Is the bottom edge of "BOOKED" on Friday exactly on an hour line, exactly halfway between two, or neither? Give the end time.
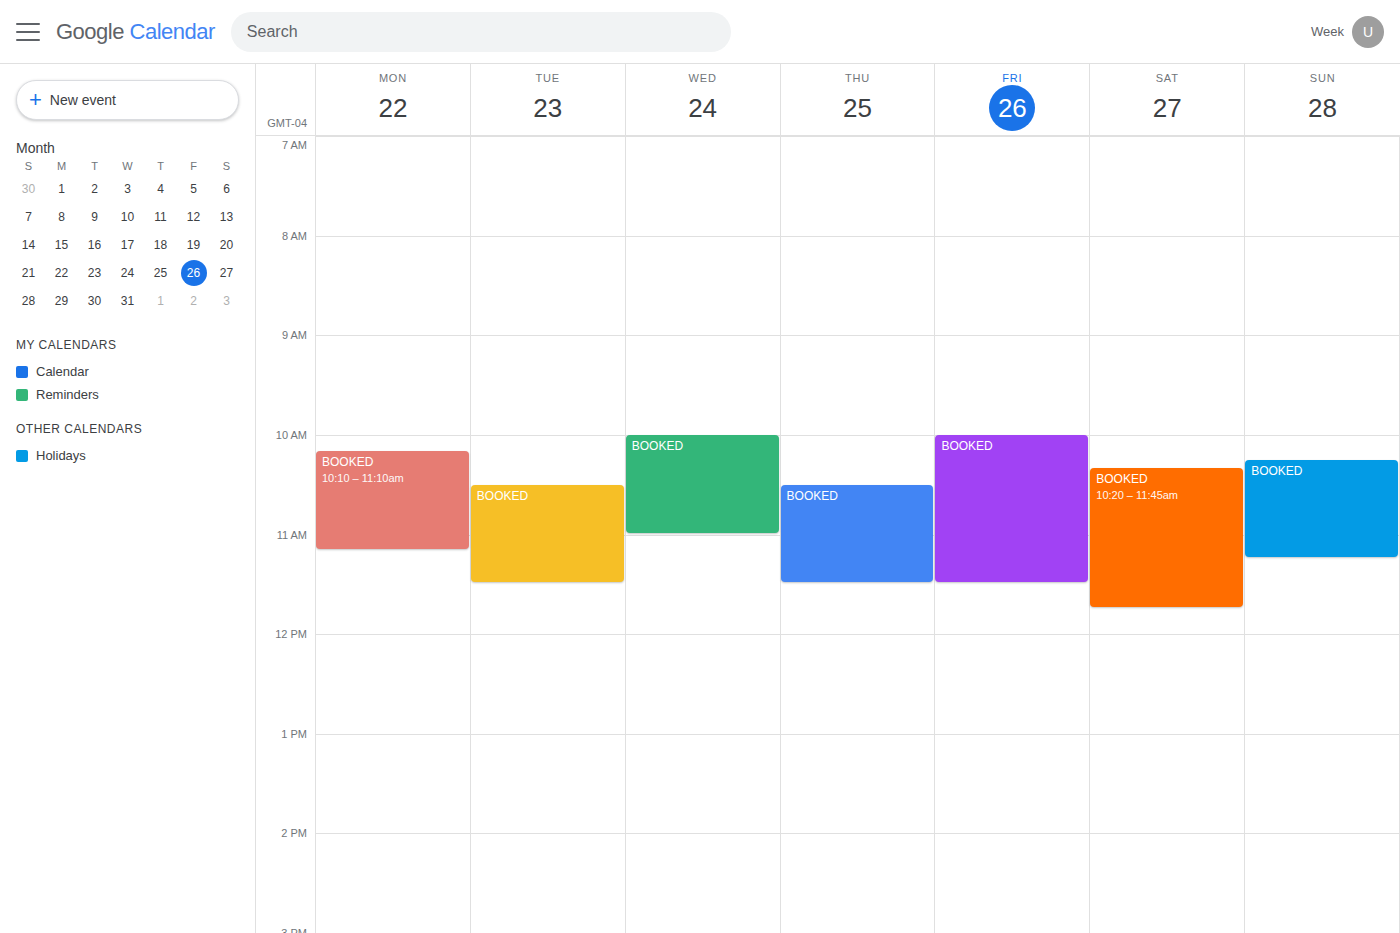
11:30 AM -- halfway between the 11 AM and 12 PM lines.